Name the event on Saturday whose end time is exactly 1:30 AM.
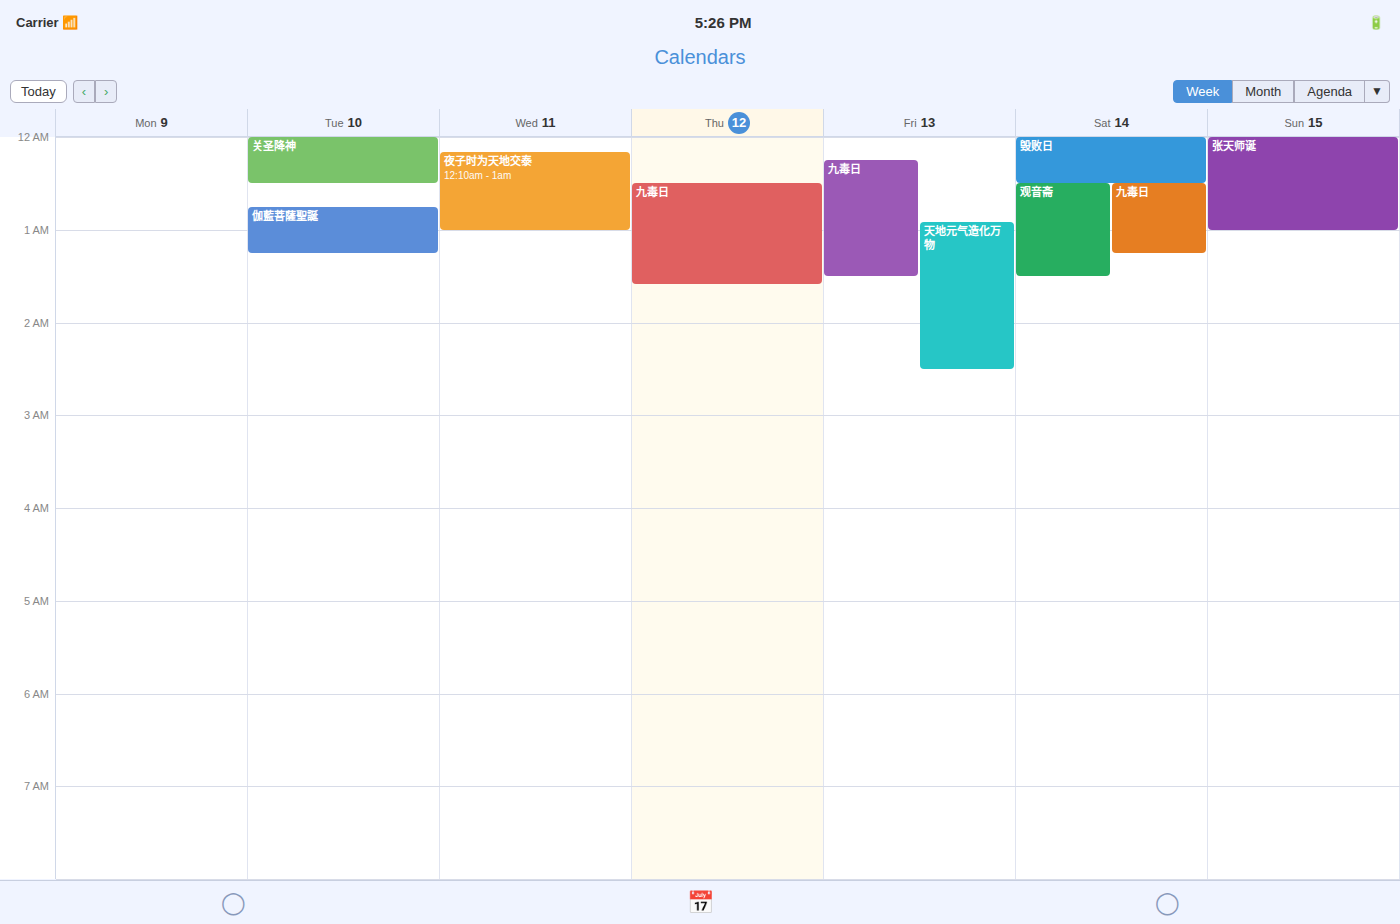
"观音斋"